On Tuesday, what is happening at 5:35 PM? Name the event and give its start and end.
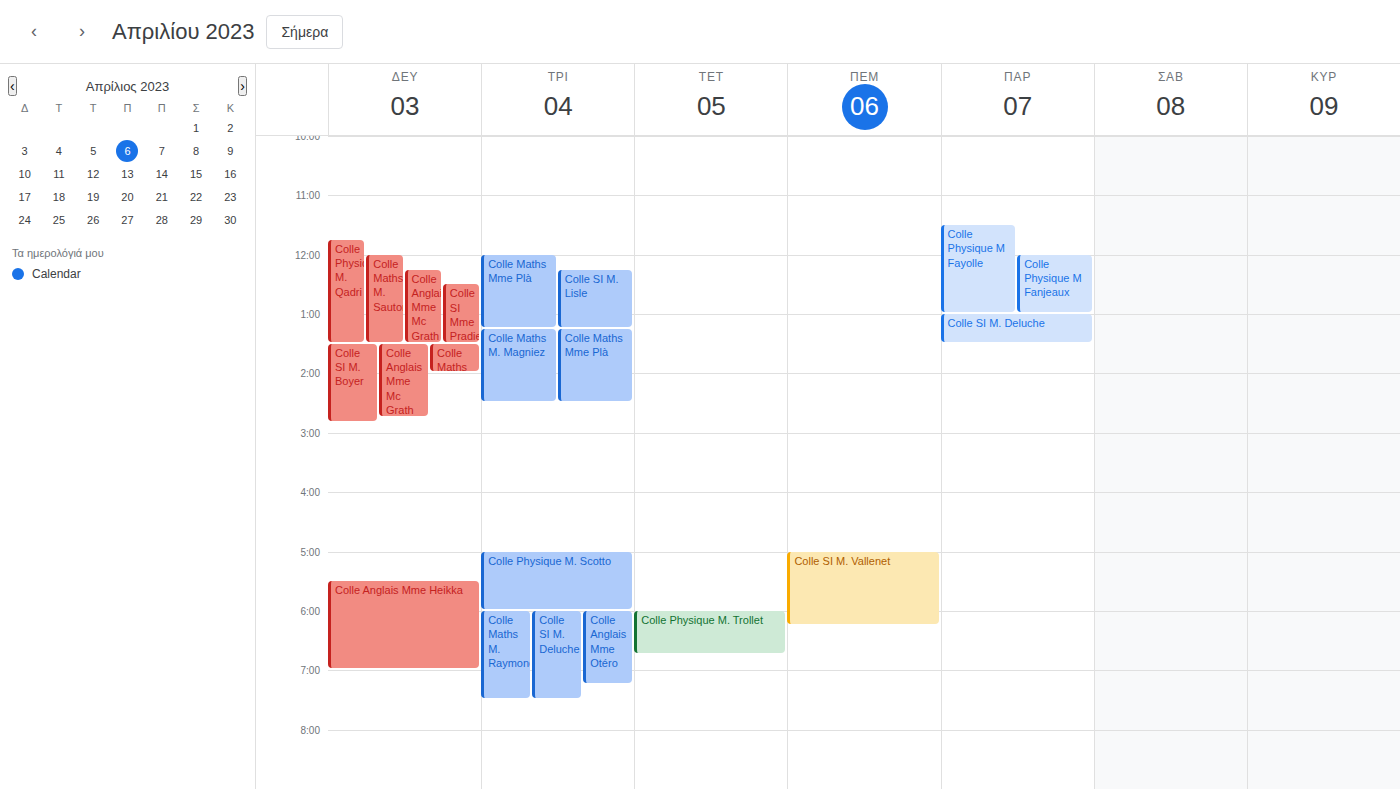
"Colle Physique M. Scotto", 5:00 PM to 6:00 PM